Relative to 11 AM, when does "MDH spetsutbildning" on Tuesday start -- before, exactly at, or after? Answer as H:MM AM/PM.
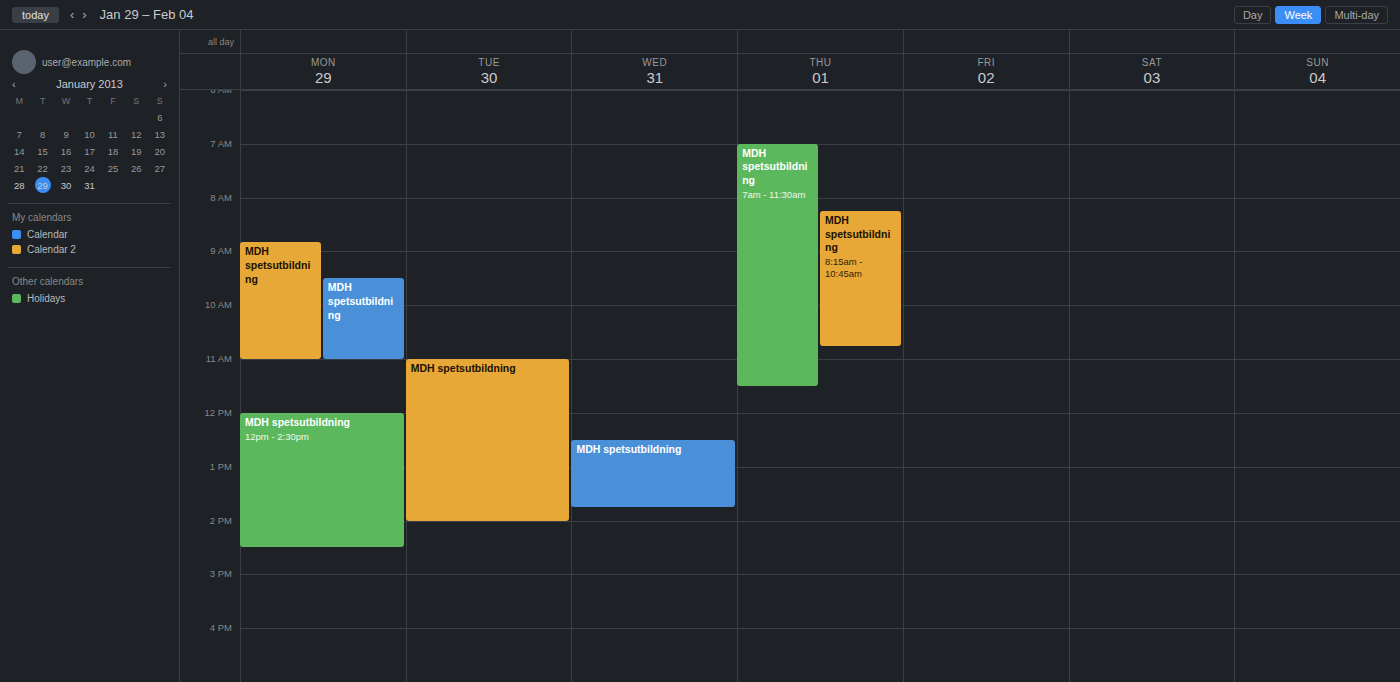
11:00 AM -- exactly at 11 AM, on the 11 AM line.